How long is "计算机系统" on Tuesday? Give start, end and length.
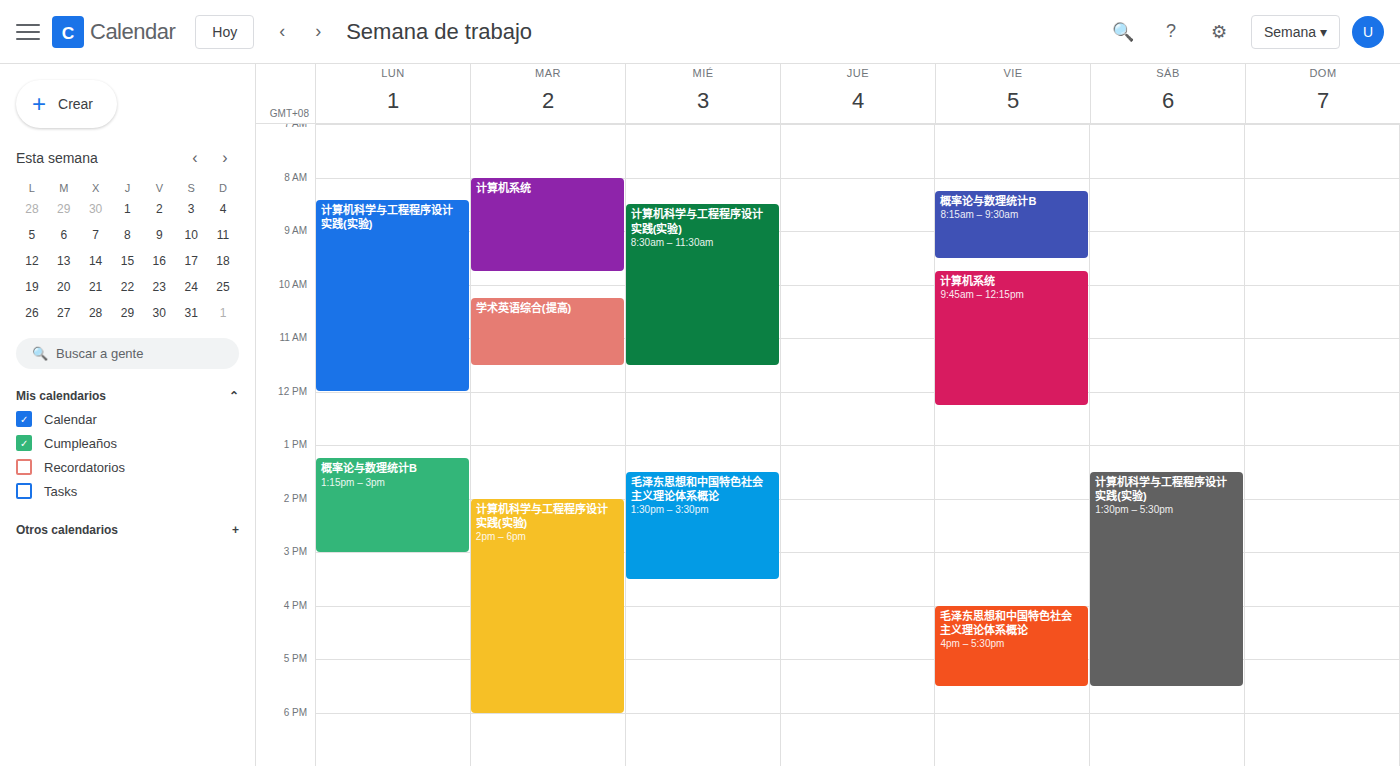
8:00 AM to 9:45 AM, 1 hour 45 minutes